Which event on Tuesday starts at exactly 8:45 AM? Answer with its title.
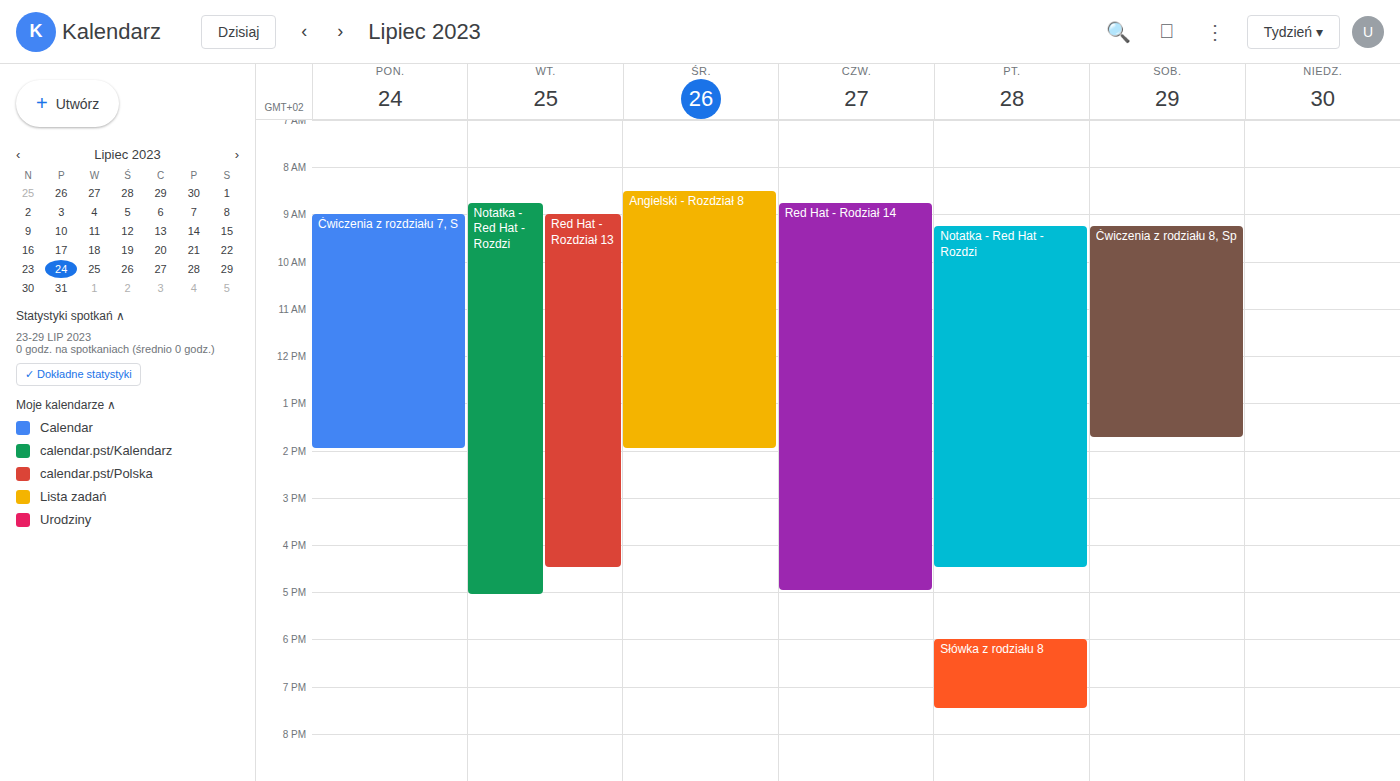
"Notatka - Red Hat - Rozdzi"